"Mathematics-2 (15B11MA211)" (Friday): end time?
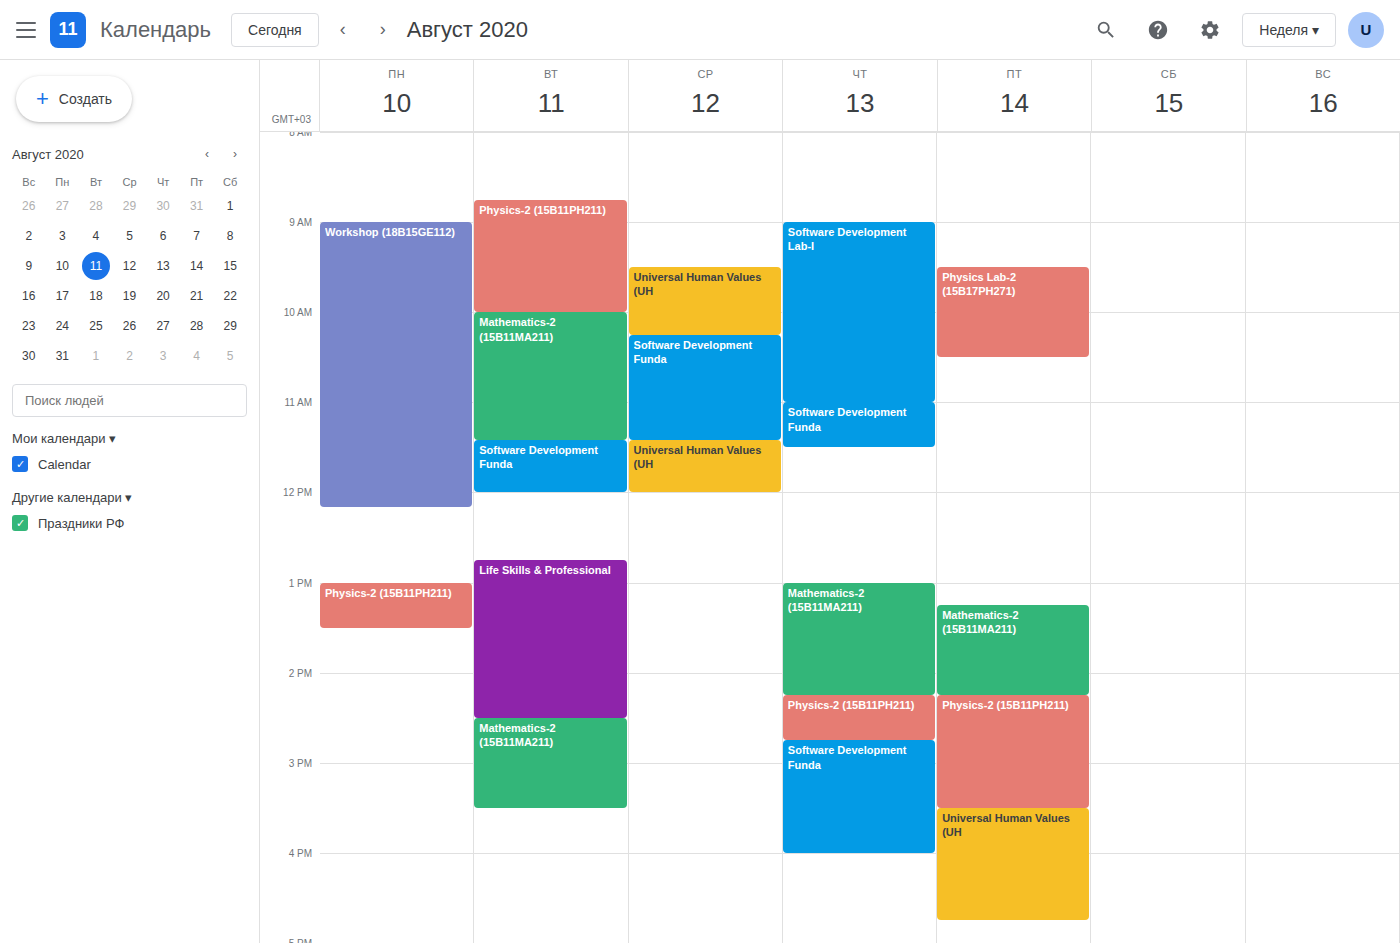
14:15